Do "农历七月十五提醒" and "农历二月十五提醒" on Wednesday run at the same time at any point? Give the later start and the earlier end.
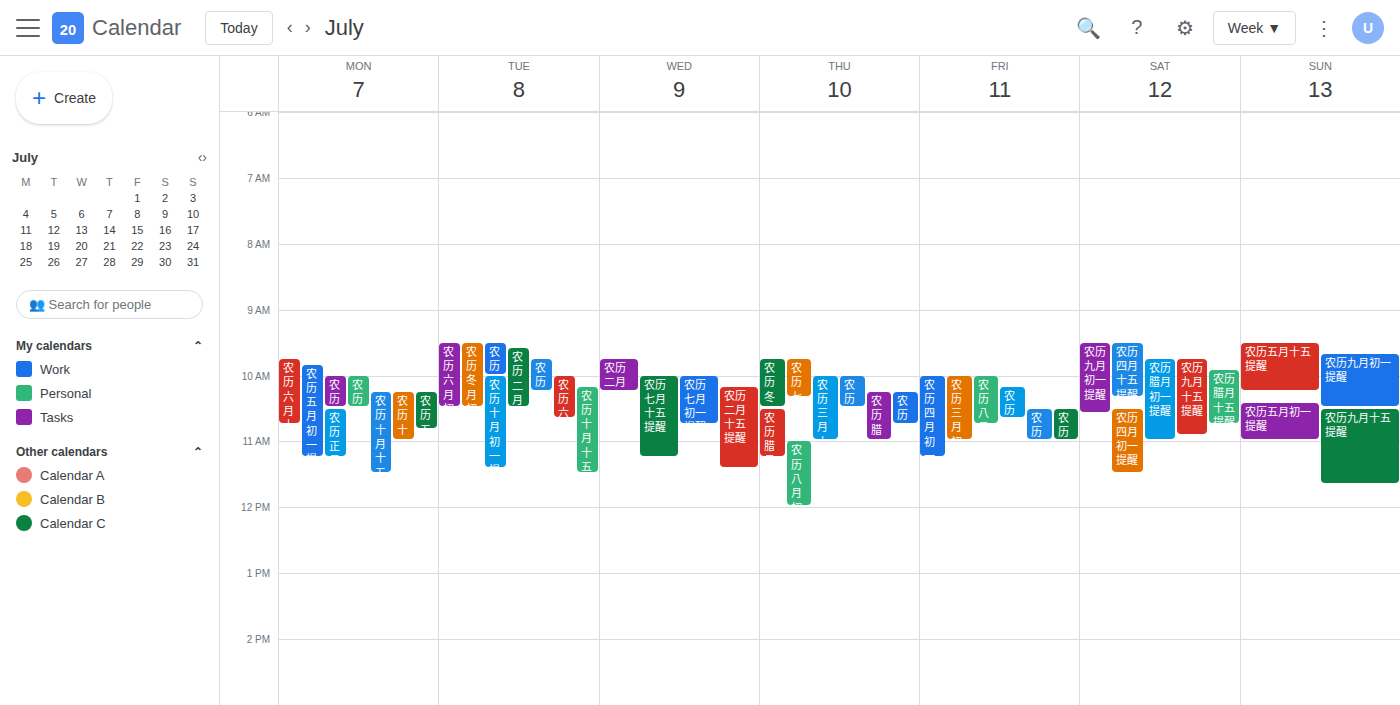
"农历二月十五提醒" starts at 10:10 AM, before "农历七月十五提醒" ends at 11:15 AM -- they overlap.